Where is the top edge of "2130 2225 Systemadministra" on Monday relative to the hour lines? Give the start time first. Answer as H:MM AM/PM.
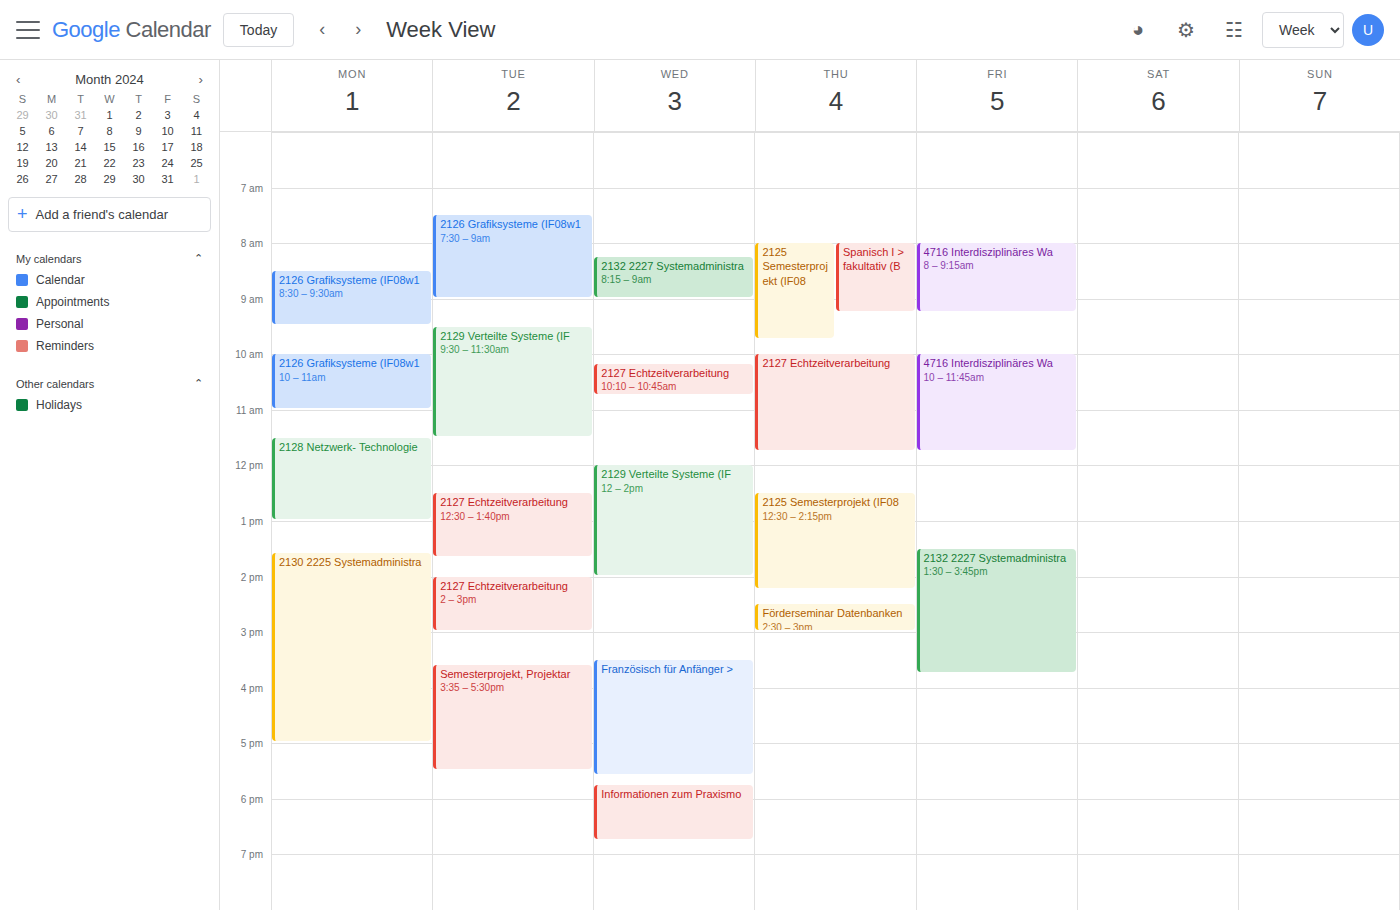
1:35 PM -- neither: 35 minutes below the 1 PM line and 25 minutes above the 2 PM line.